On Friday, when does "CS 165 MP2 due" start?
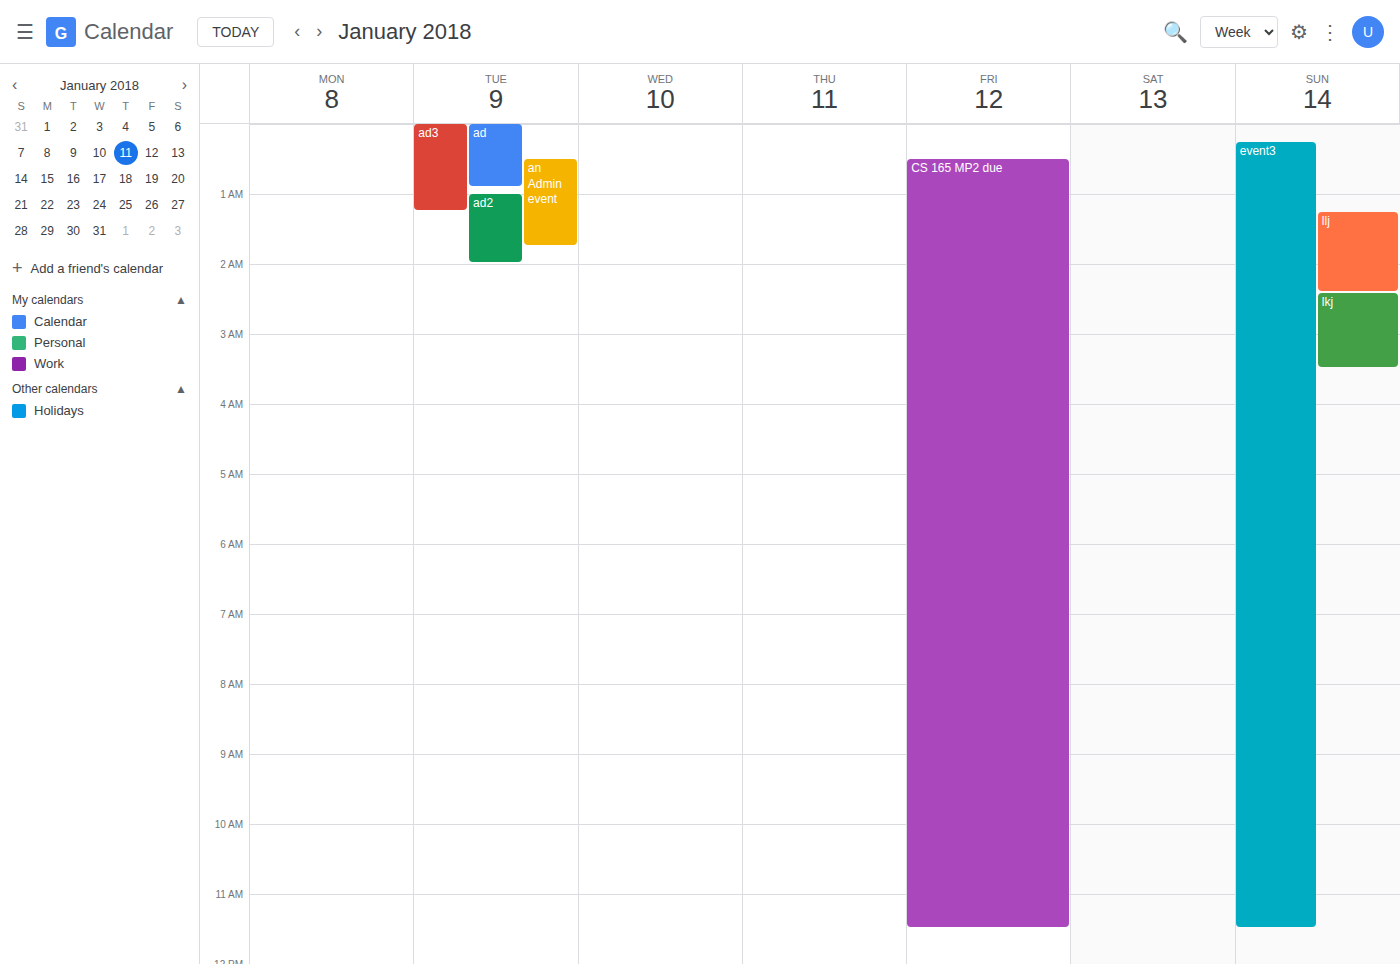
12:30 AM